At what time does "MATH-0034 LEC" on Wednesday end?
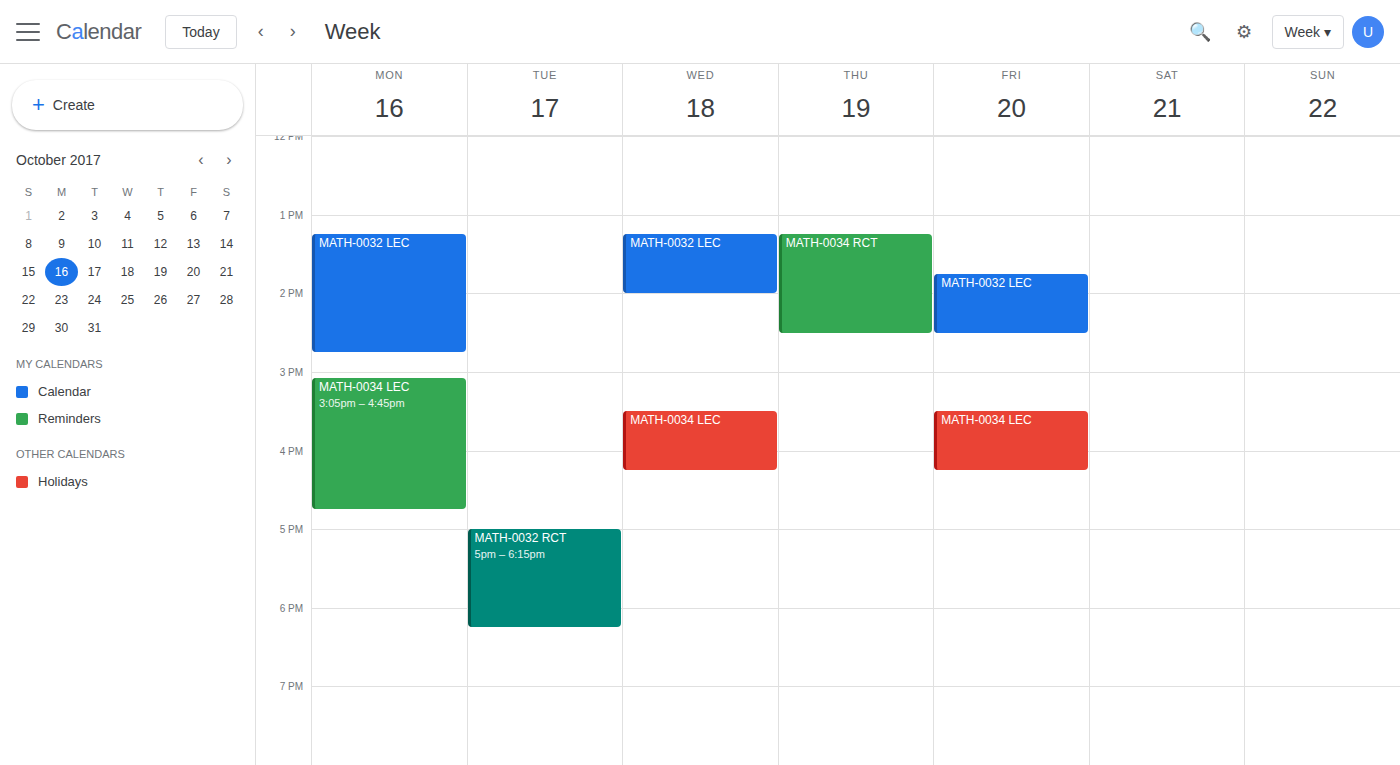
4:15 PM